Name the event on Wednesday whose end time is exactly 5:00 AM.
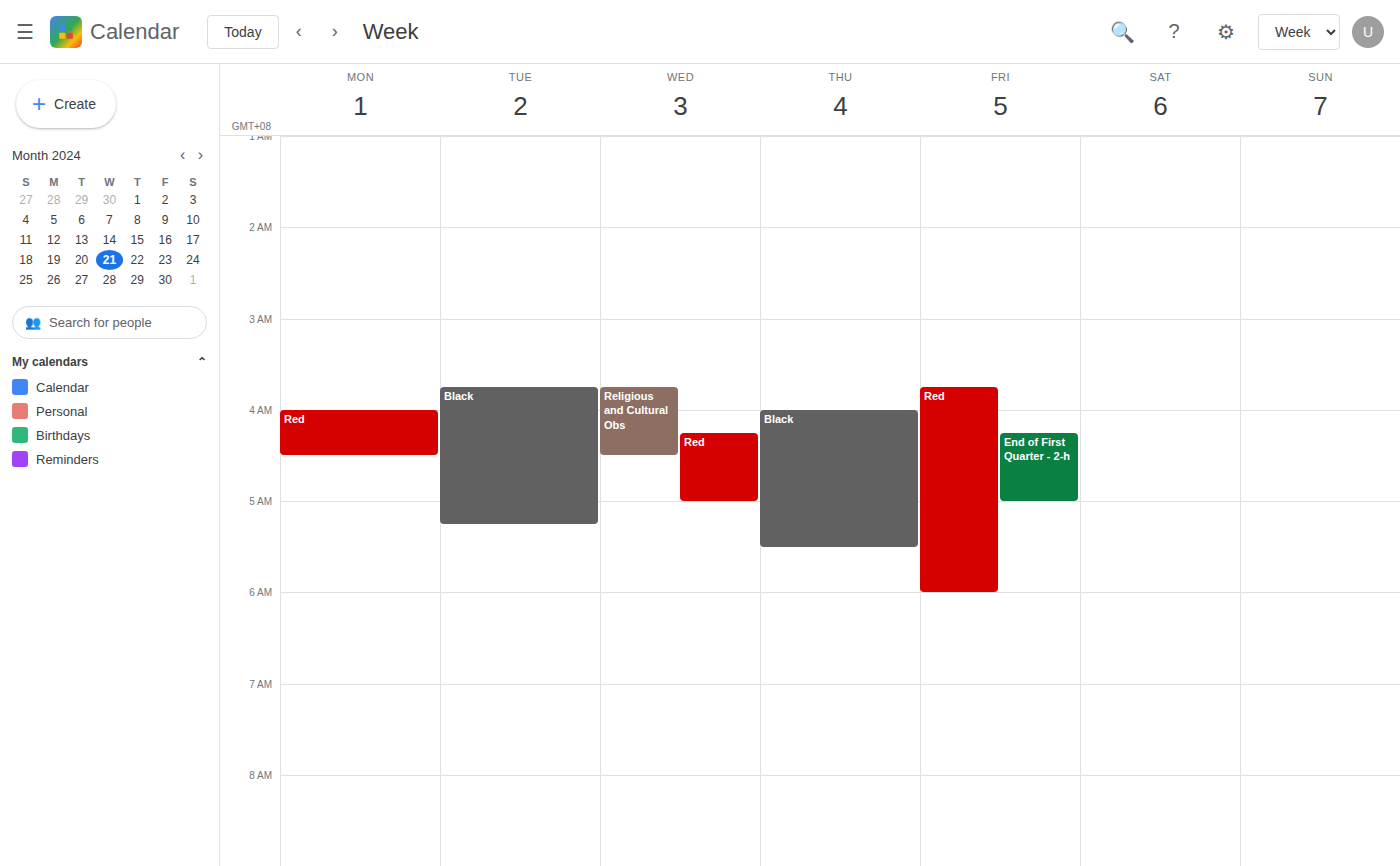
"Red"